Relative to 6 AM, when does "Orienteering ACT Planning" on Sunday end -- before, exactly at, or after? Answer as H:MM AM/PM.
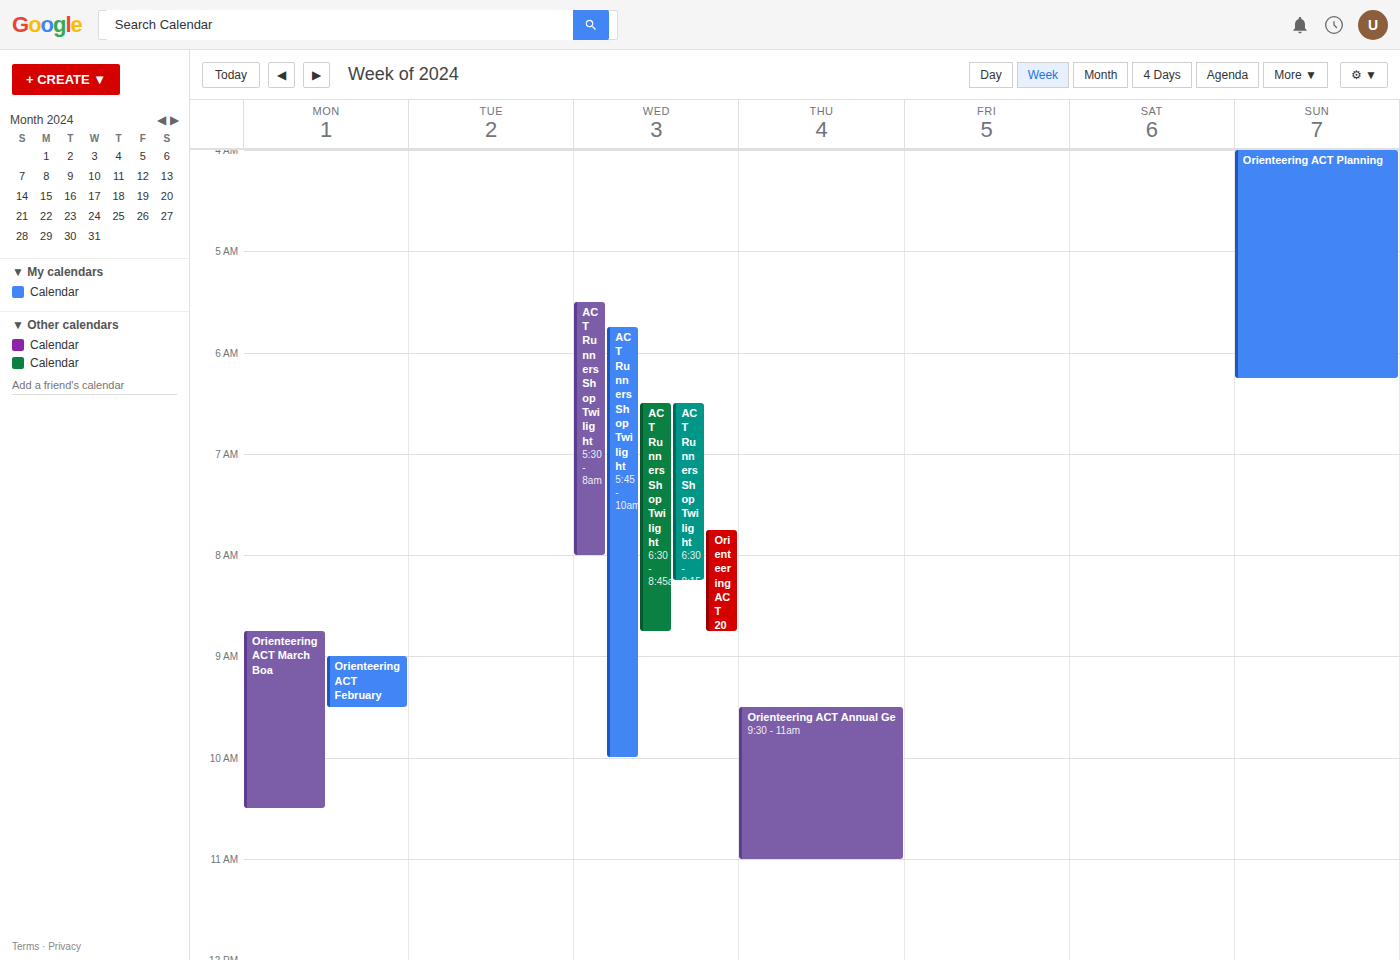
6:15 AM -- after 6 AM, 15 minutes below the 6 AM line.